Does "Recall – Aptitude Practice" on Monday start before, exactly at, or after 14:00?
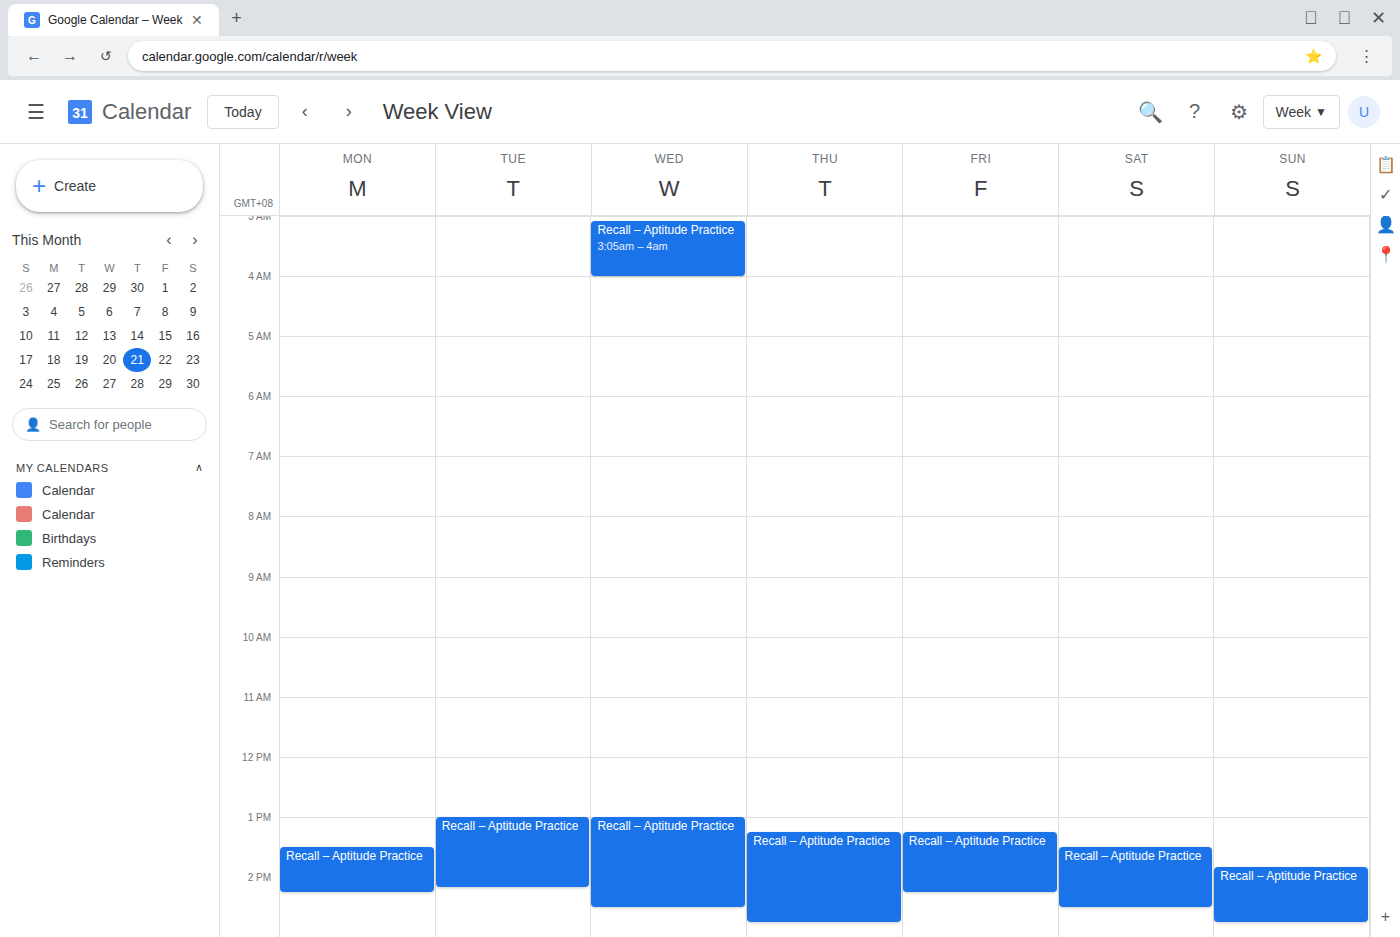
13:30 -- before 14:00, 30 minutes above the 14:00 line.